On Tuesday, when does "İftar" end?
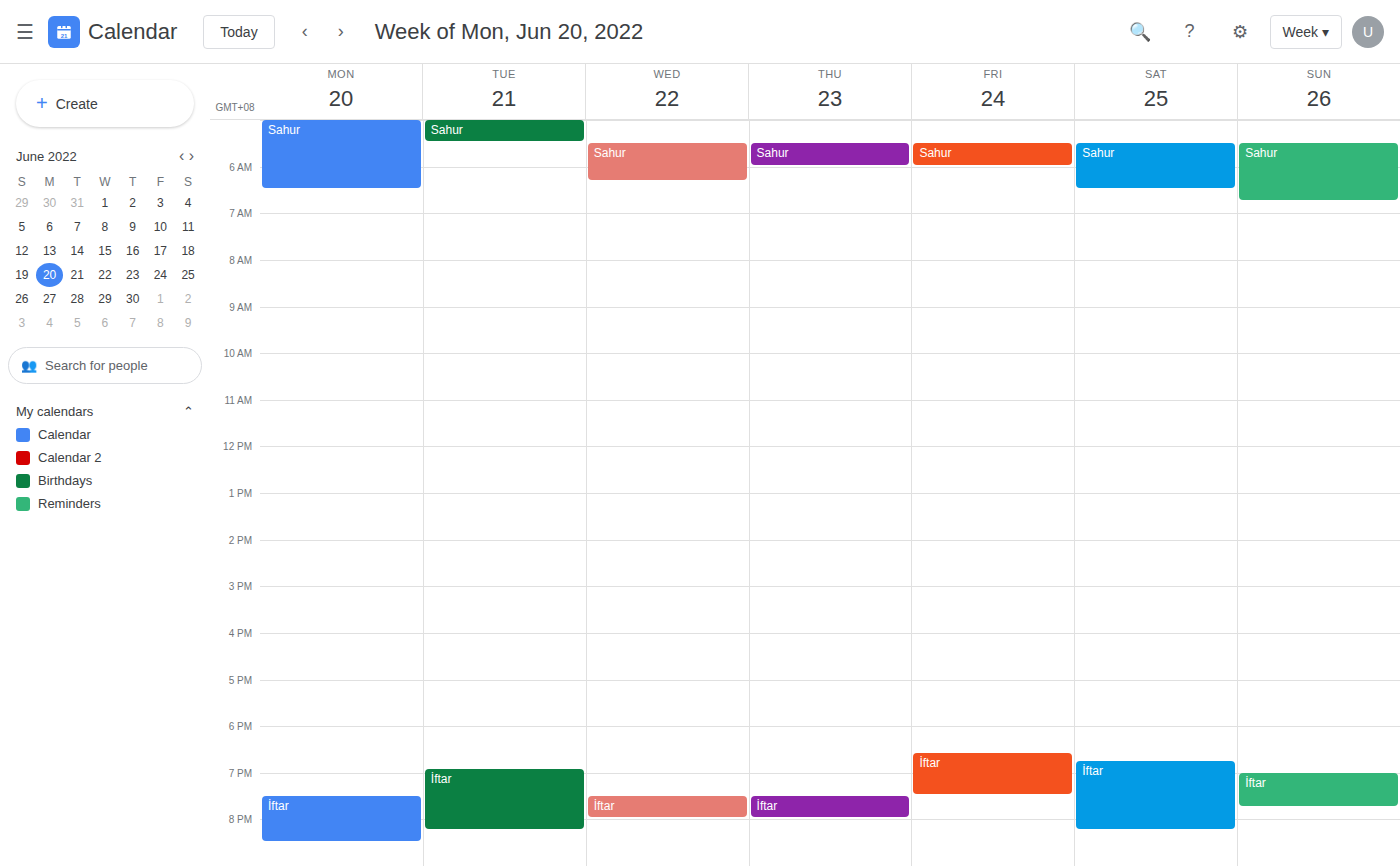
8:15 PM